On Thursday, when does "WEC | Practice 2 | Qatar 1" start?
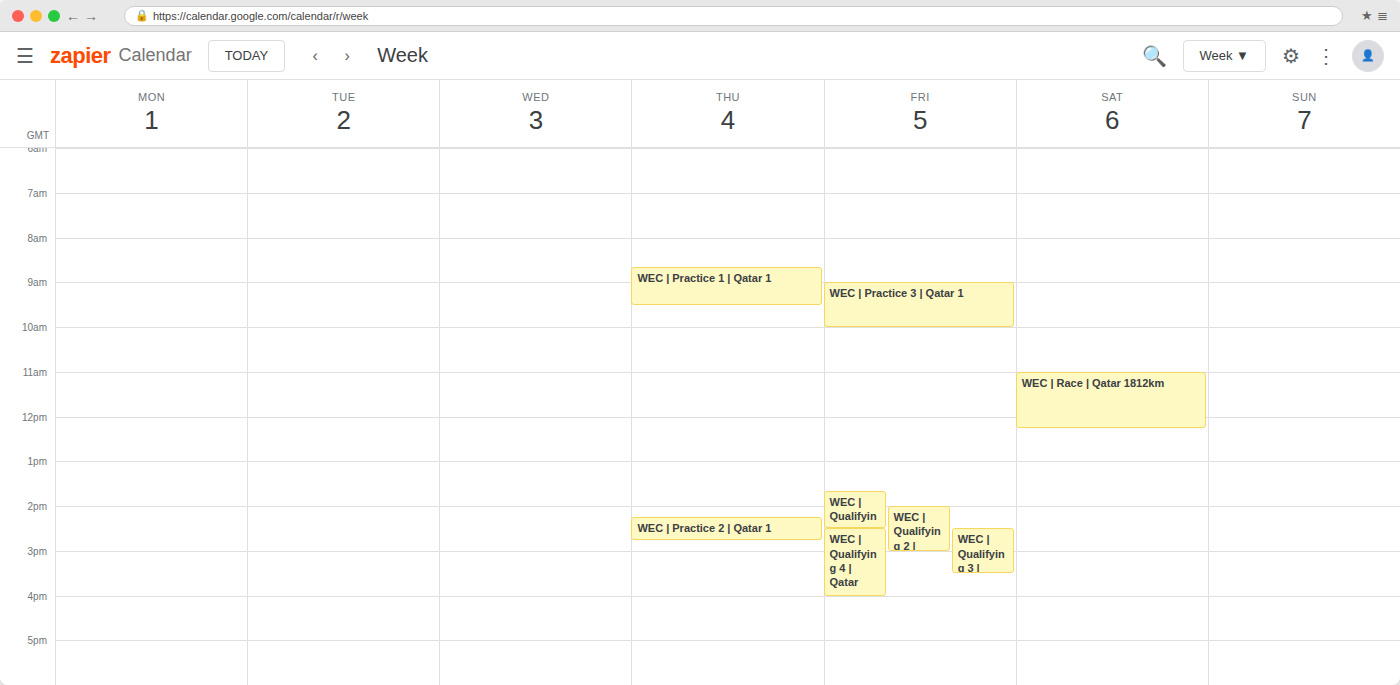
2:15 PM